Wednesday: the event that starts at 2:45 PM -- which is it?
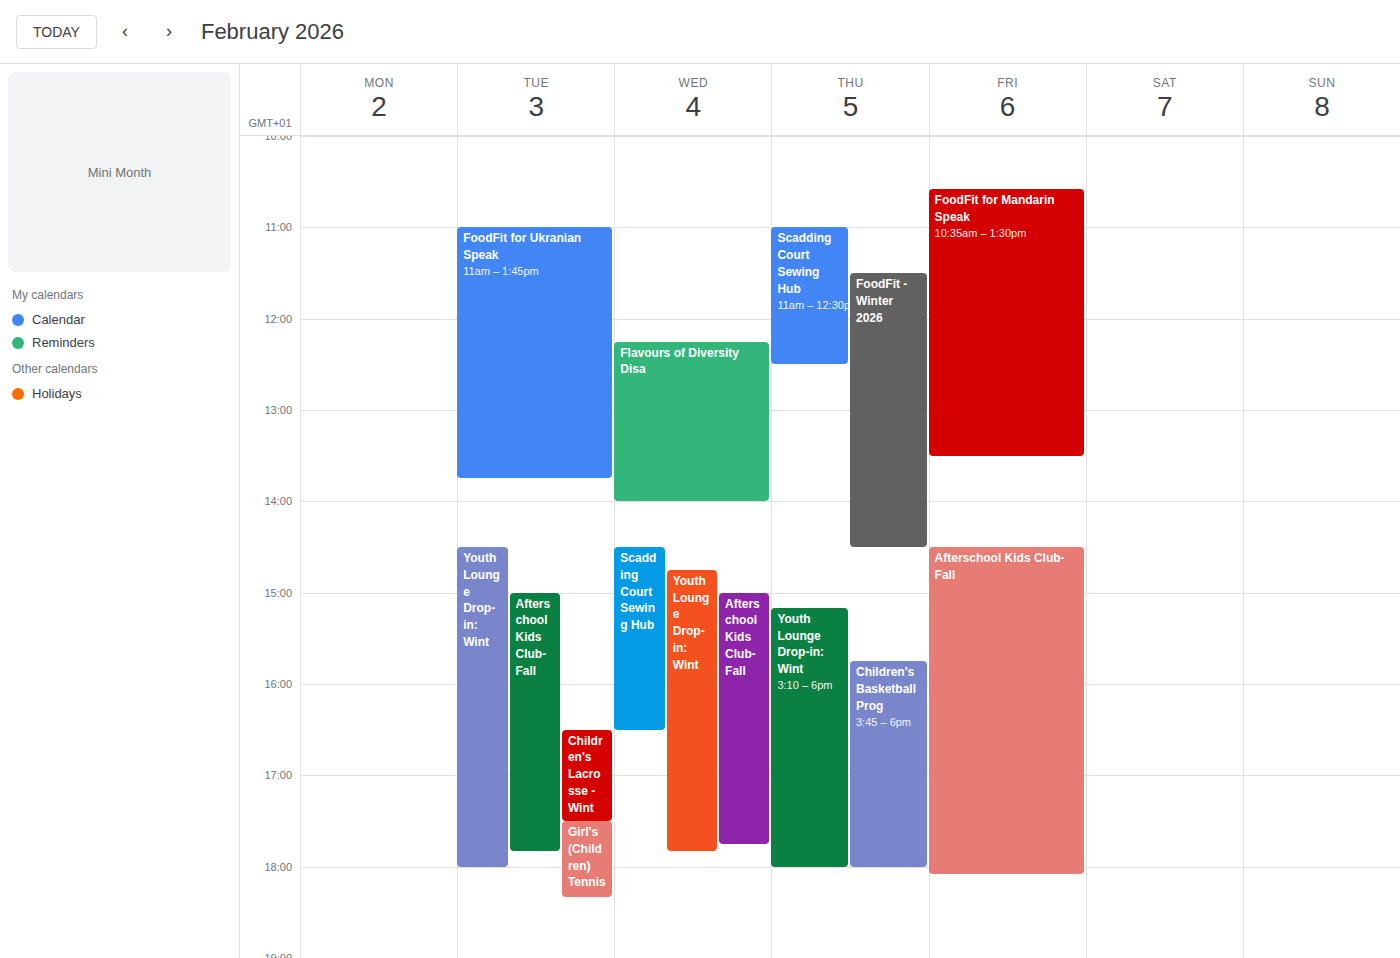
"Youth Lounge Drop-in: Wint"